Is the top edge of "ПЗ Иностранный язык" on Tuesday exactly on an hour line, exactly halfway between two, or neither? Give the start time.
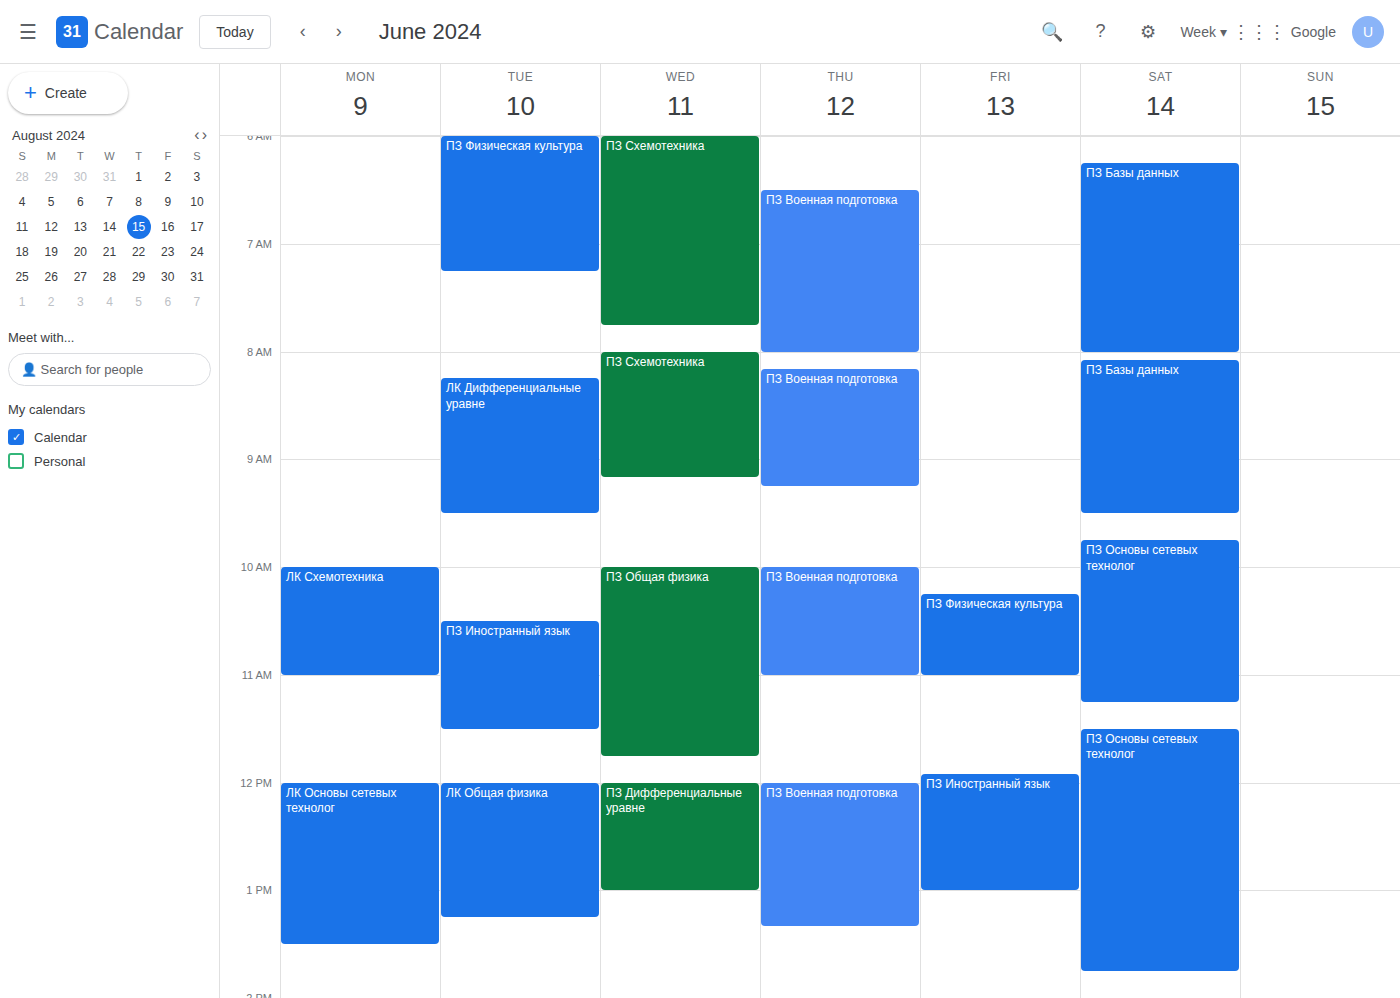
10:30 AM -- halfway between the 10 AM and 11 AM lines.